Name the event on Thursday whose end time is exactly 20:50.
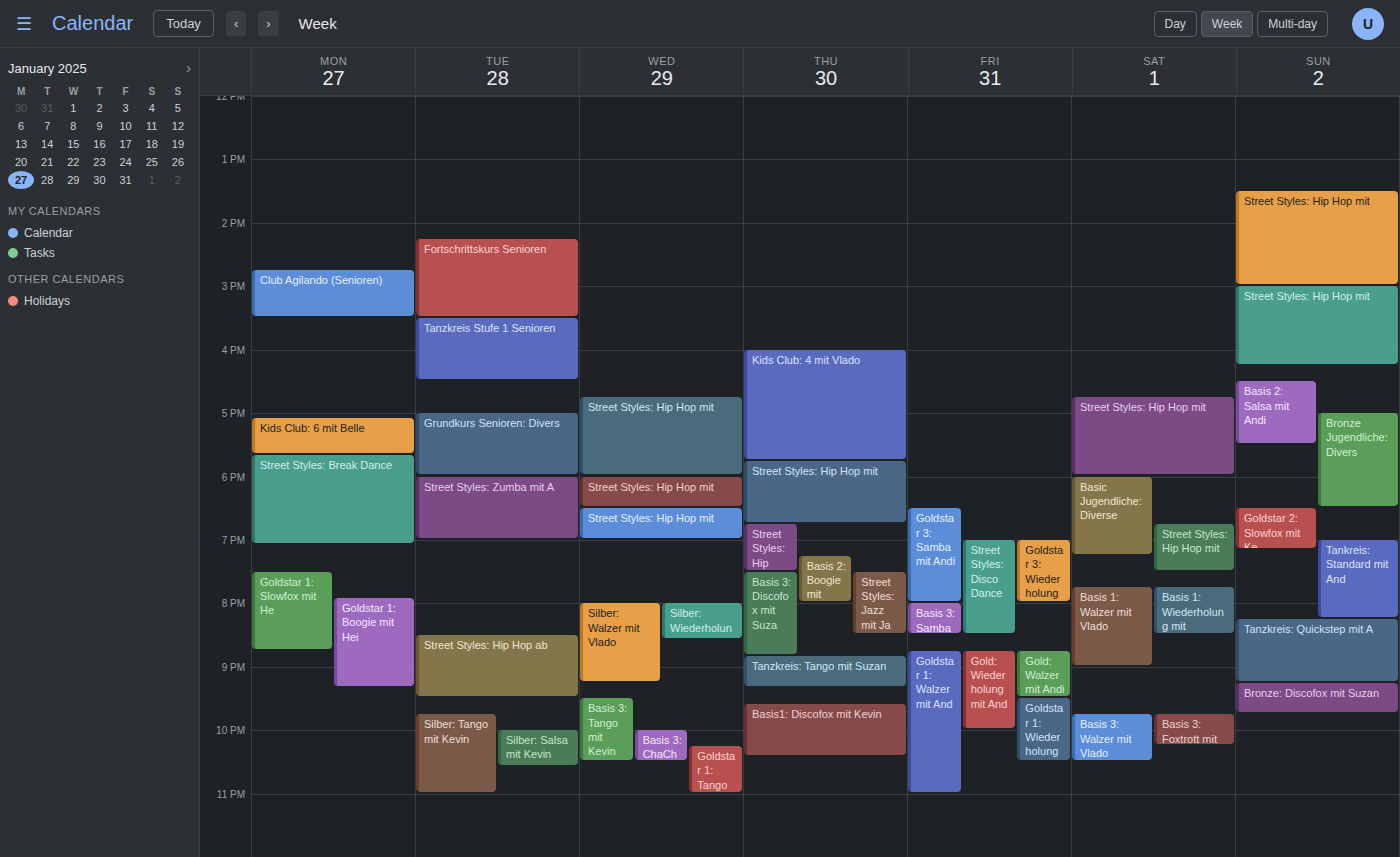
"Basis 3: Discofox mit Suza"